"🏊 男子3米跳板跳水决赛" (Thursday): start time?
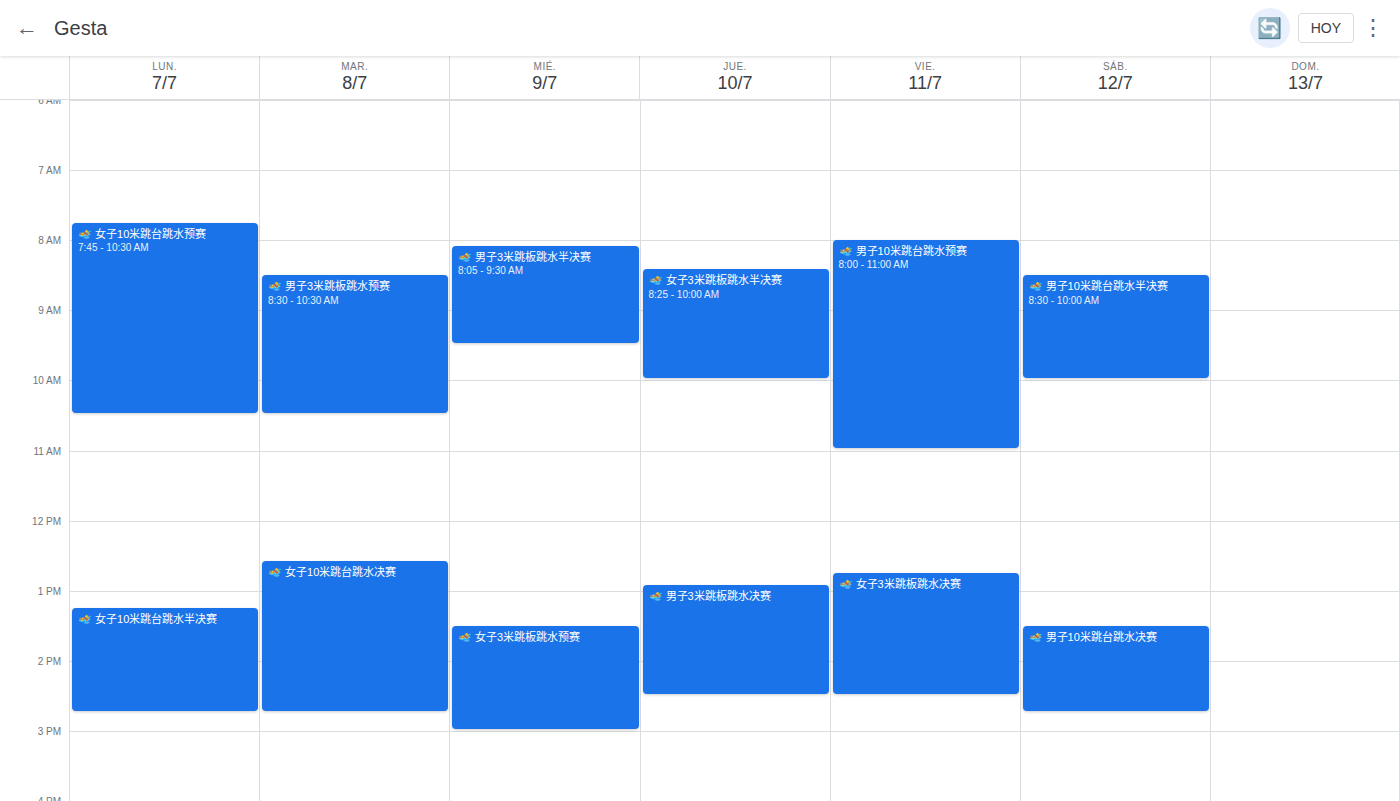
12:55 PM